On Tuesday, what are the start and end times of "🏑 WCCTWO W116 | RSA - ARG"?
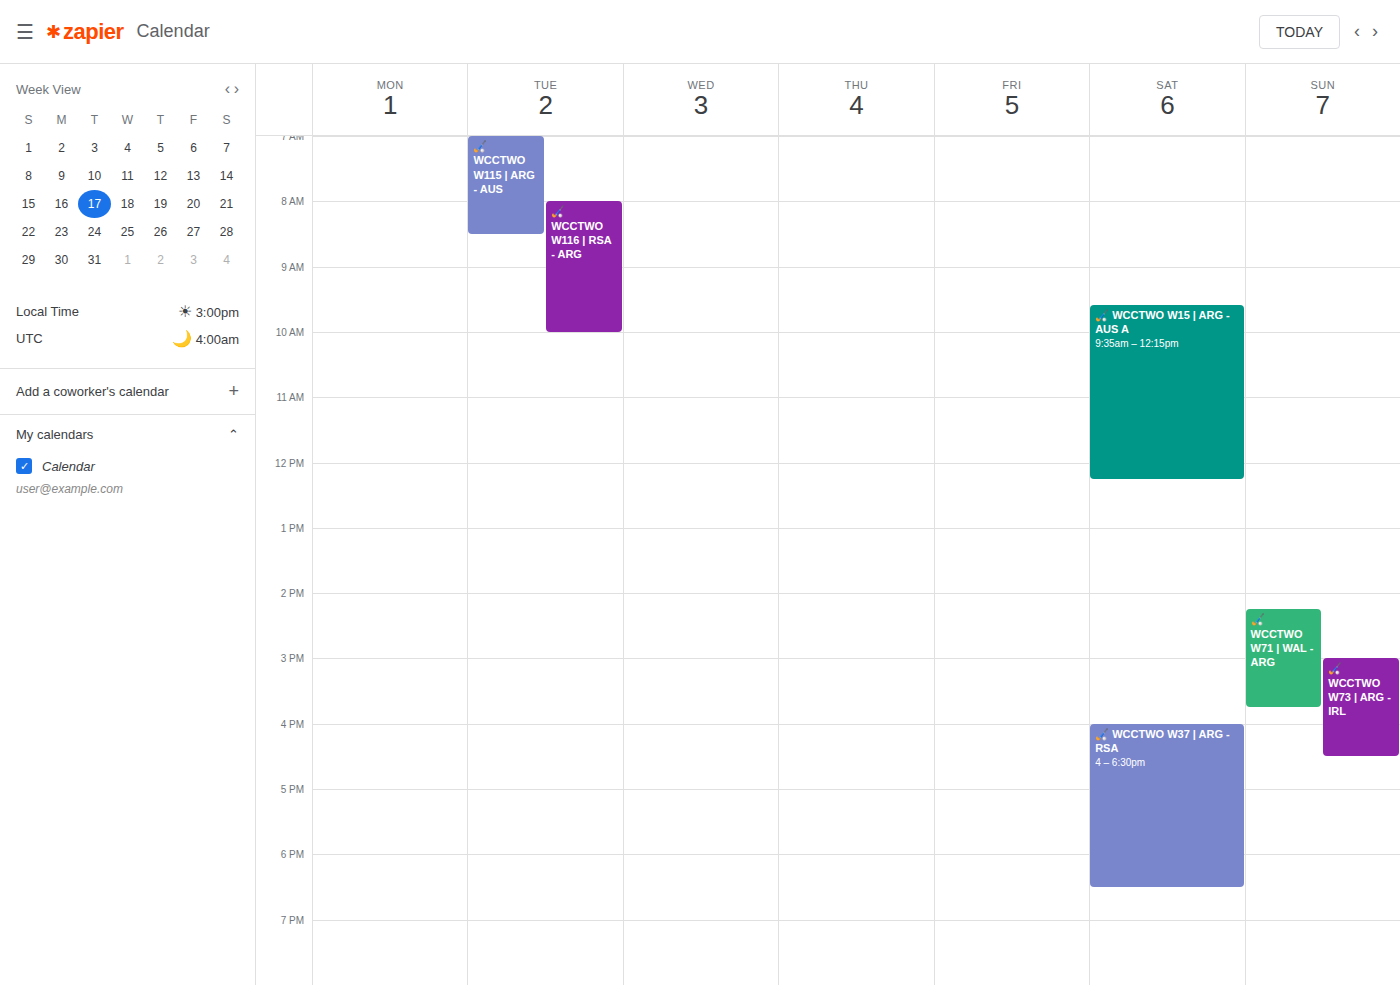
8:00 AM to 10:00 AM